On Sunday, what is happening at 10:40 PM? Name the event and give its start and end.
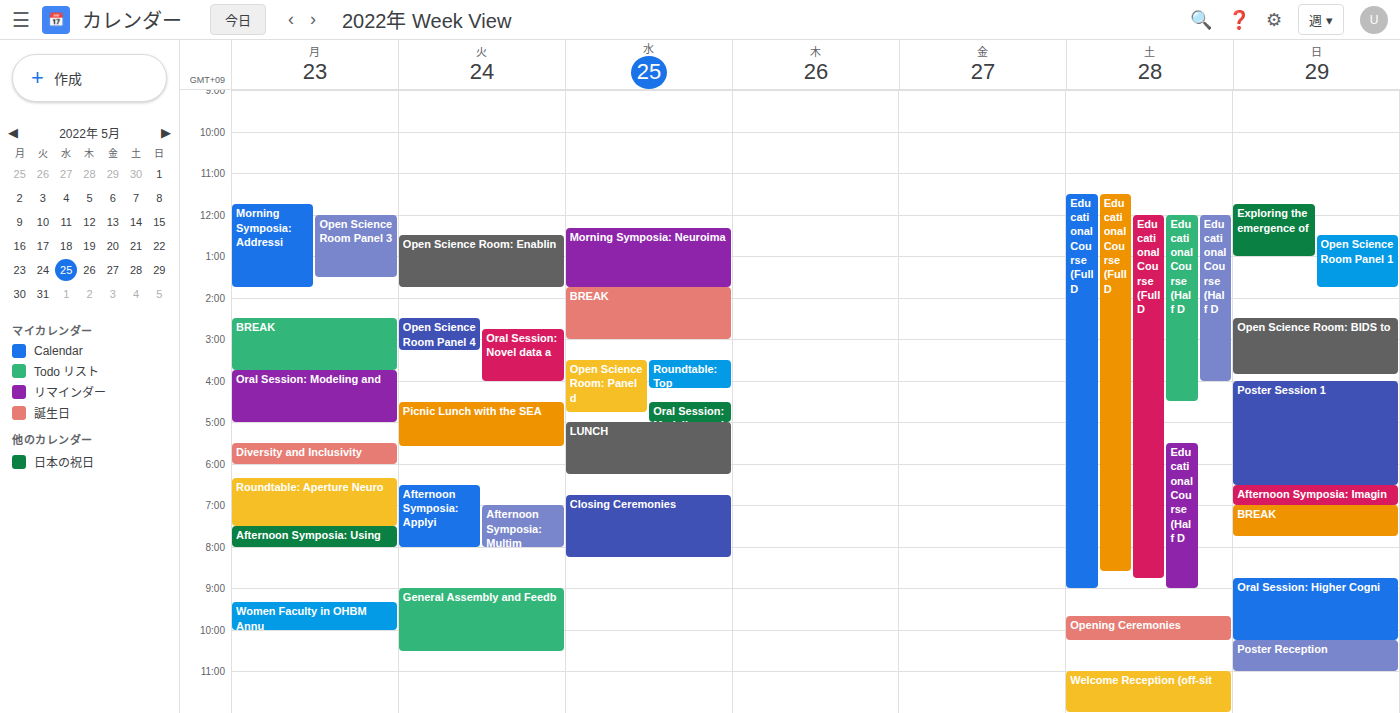
"Poster Reception", 10:15 PM to 11:00 PM